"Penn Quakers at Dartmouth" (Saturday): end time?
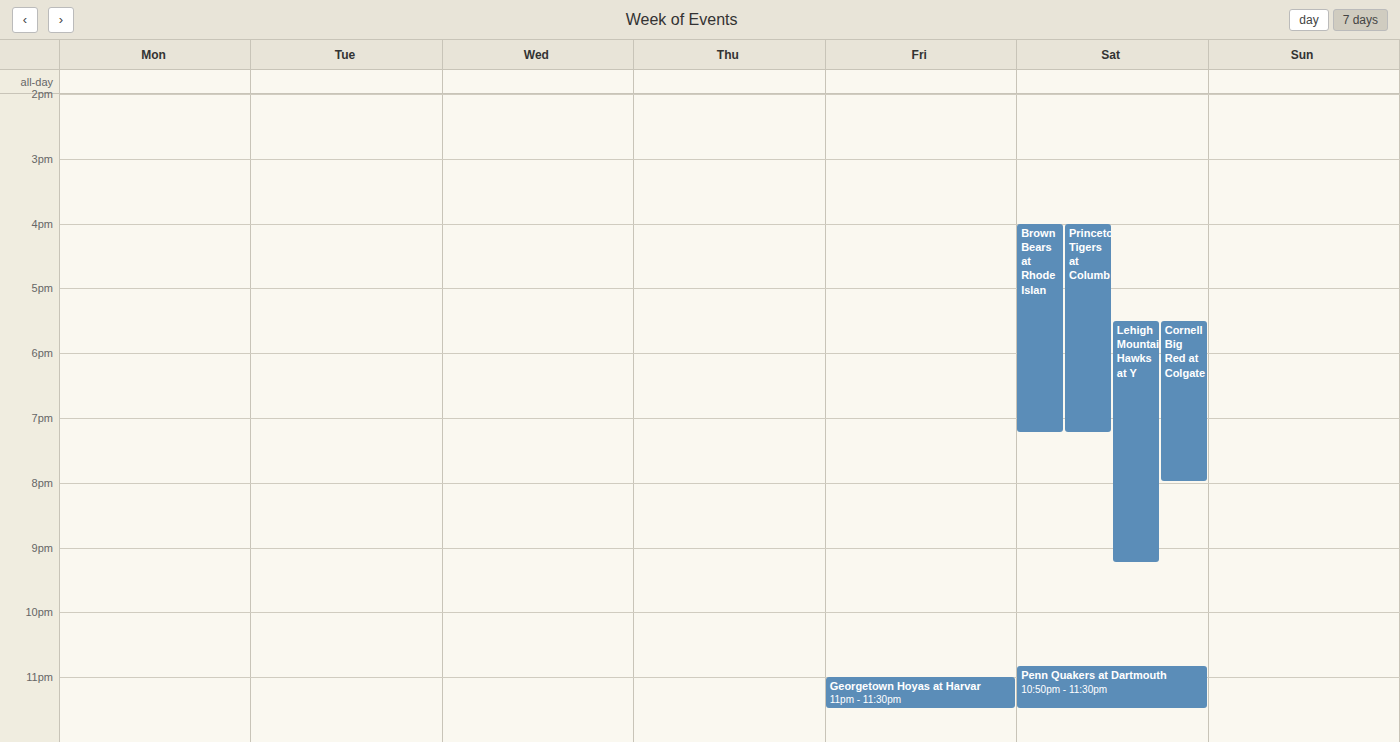
11:30 PM